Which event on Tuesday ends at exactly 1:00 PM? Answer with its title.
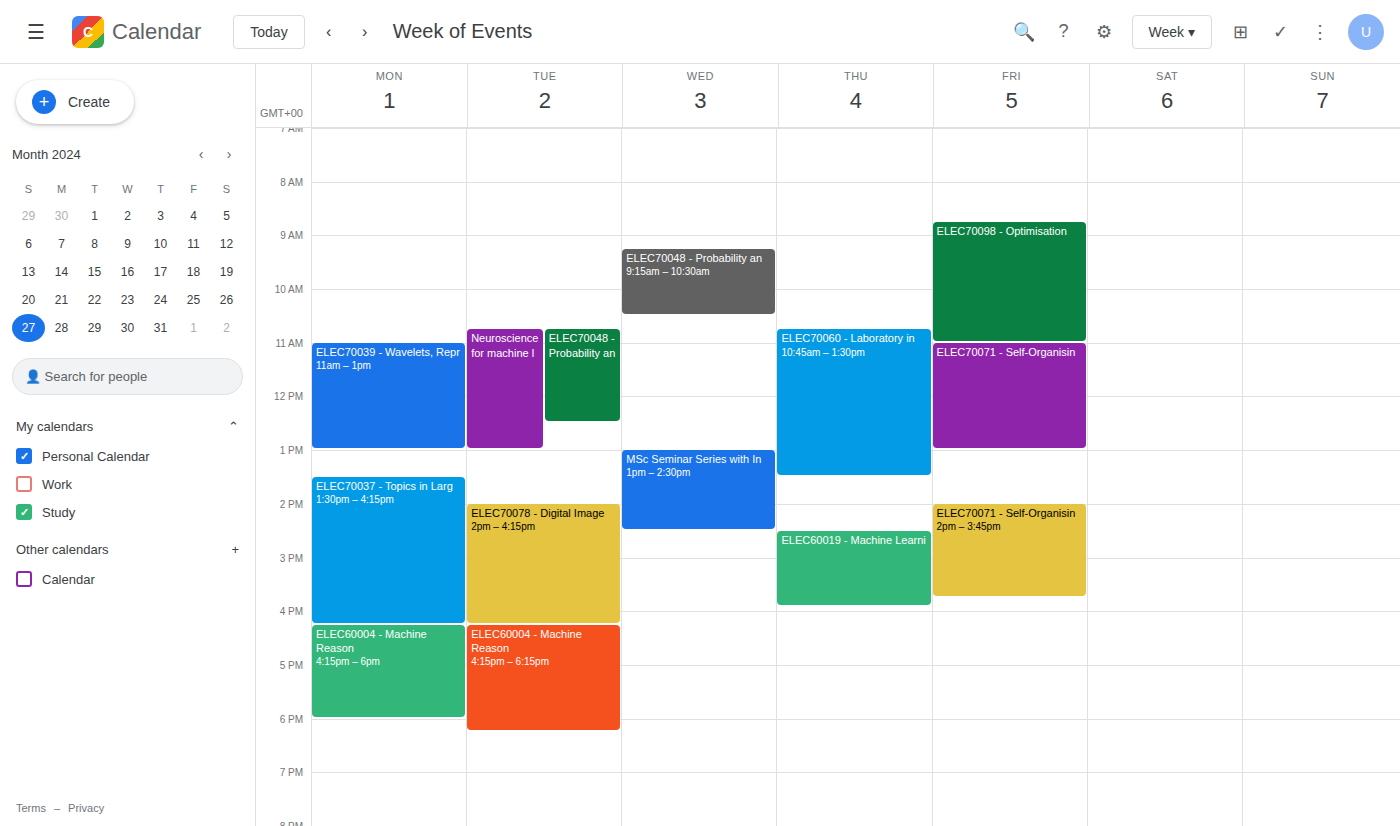
"Neuroscience for machine l"